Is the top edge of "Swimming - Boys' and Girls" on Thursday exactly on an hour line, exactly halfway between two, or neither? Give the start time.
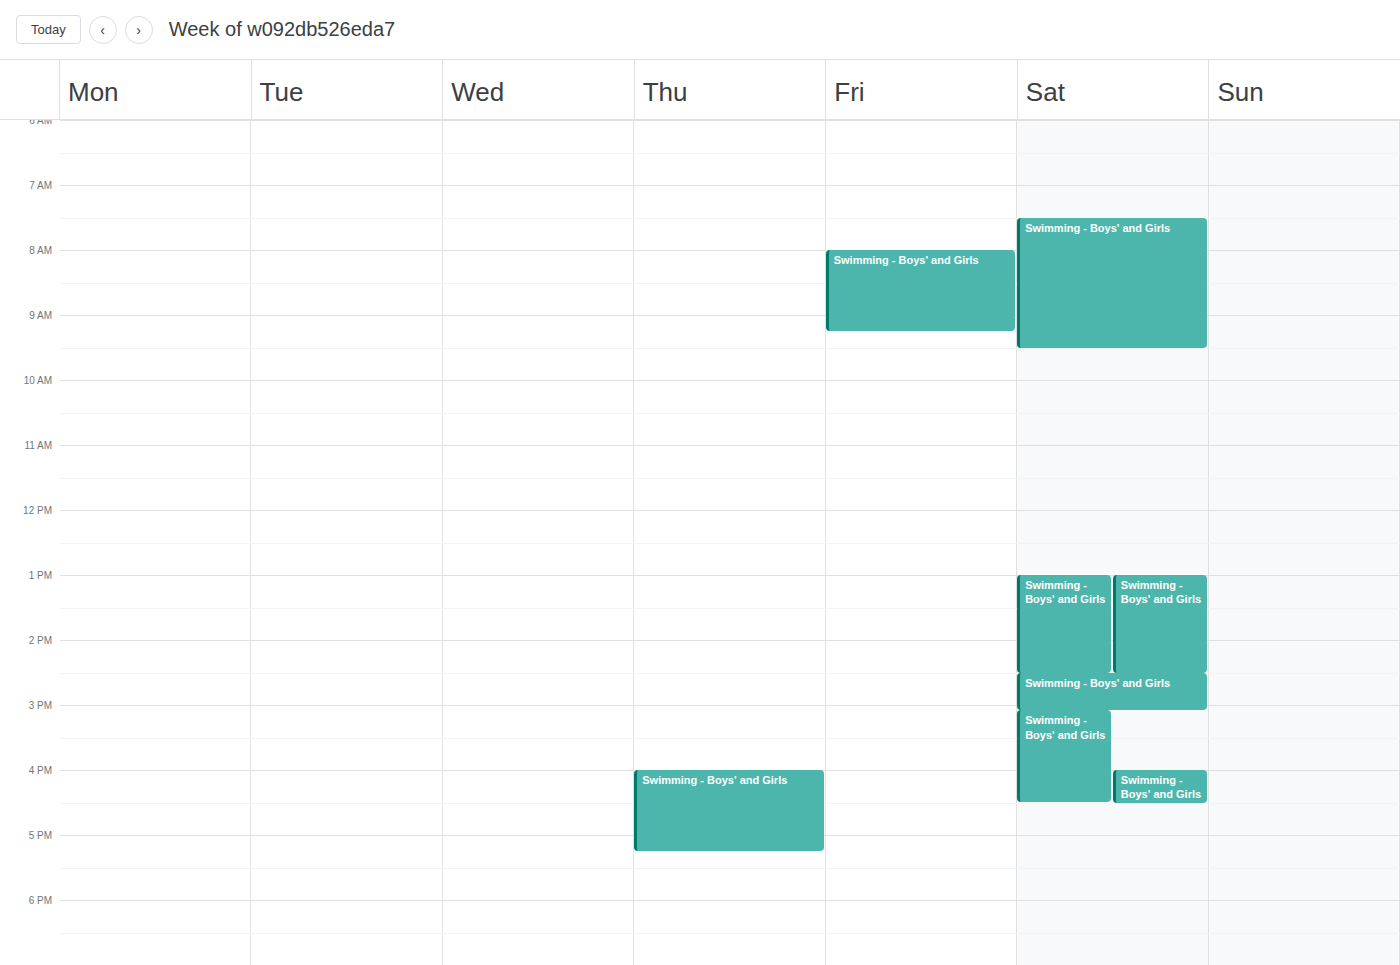
4:00 PM -- exactly on the 4 PM line.